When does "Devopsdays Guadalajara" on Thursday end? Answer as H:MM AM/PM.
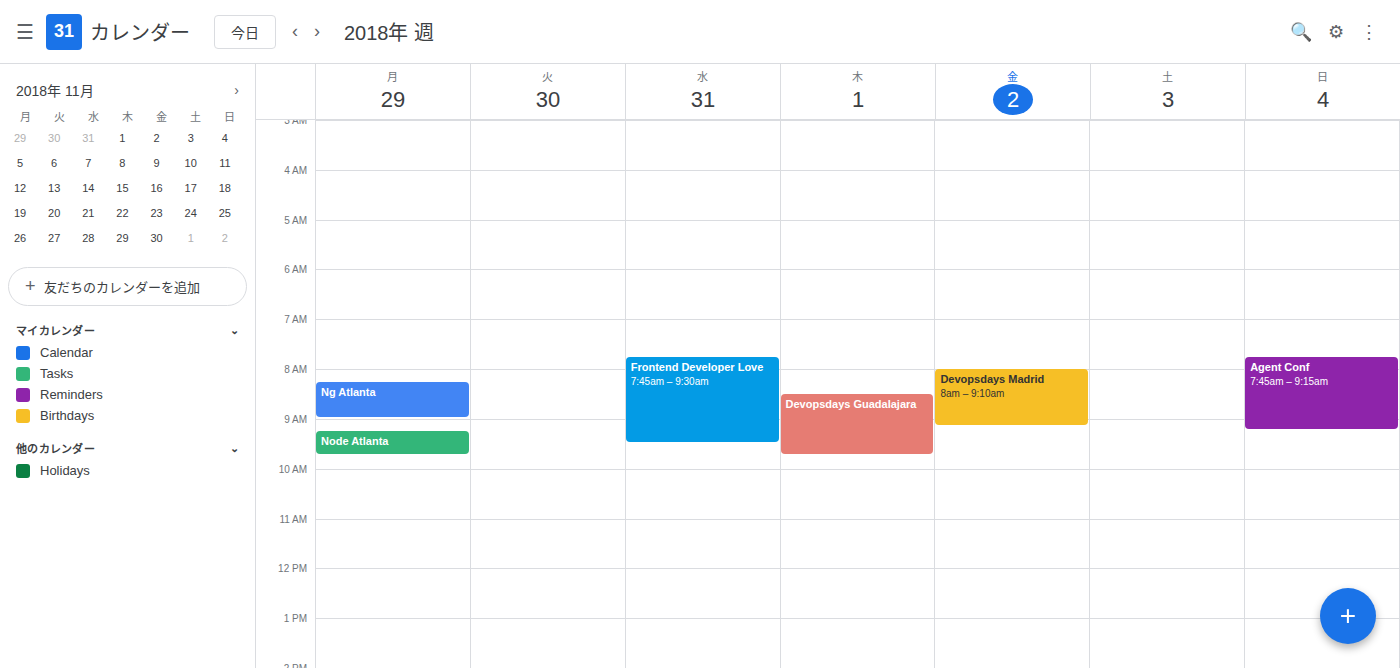
9:45 AM